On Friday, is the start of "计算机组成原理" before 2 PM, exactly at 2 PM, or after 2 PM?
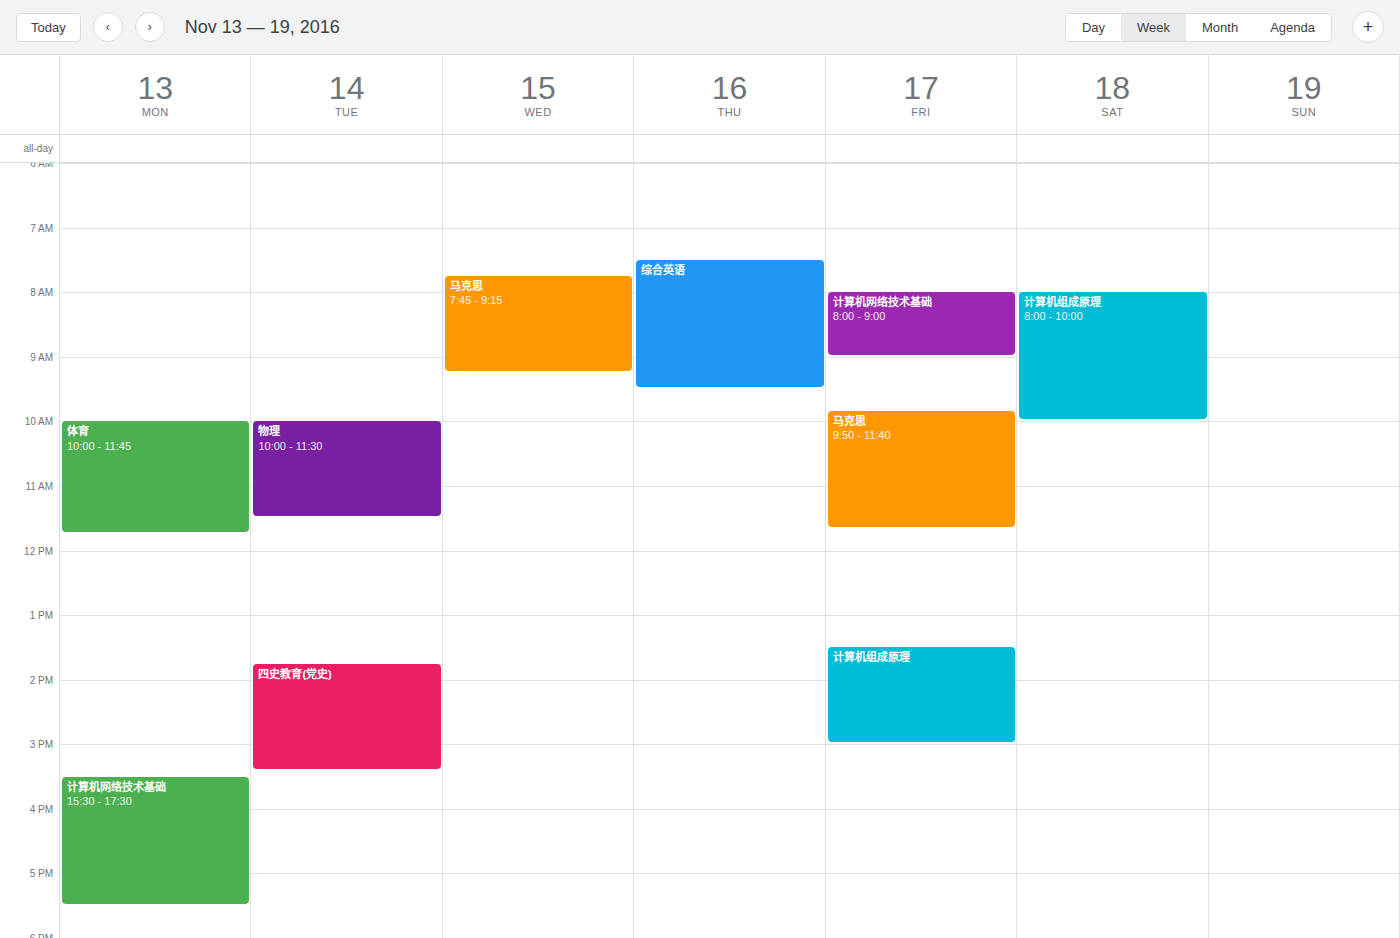
1:30 PM -- before 2 PM, 30 minutes above the 2 PM line.